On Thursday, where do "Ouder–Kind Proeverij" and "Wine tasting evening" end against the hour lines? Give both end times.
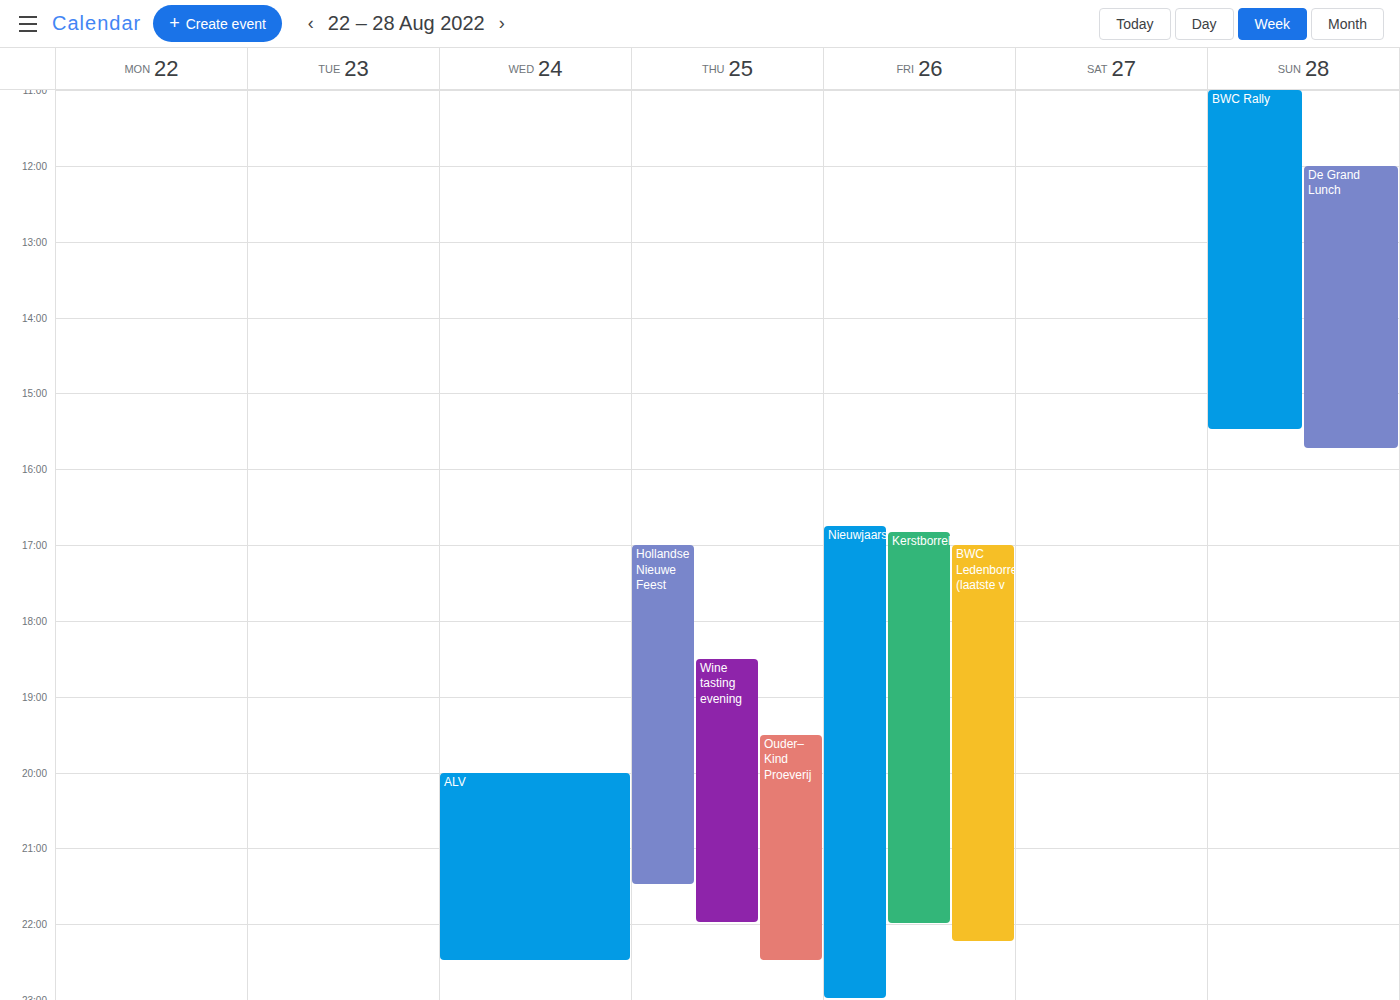
"Ouder–Kind Proeverij": 10:30 PM, halfway between the 10 PM and 11 PM lines. "Wine tasting evening": 10:00 PM, exactly on the 10 PM line.